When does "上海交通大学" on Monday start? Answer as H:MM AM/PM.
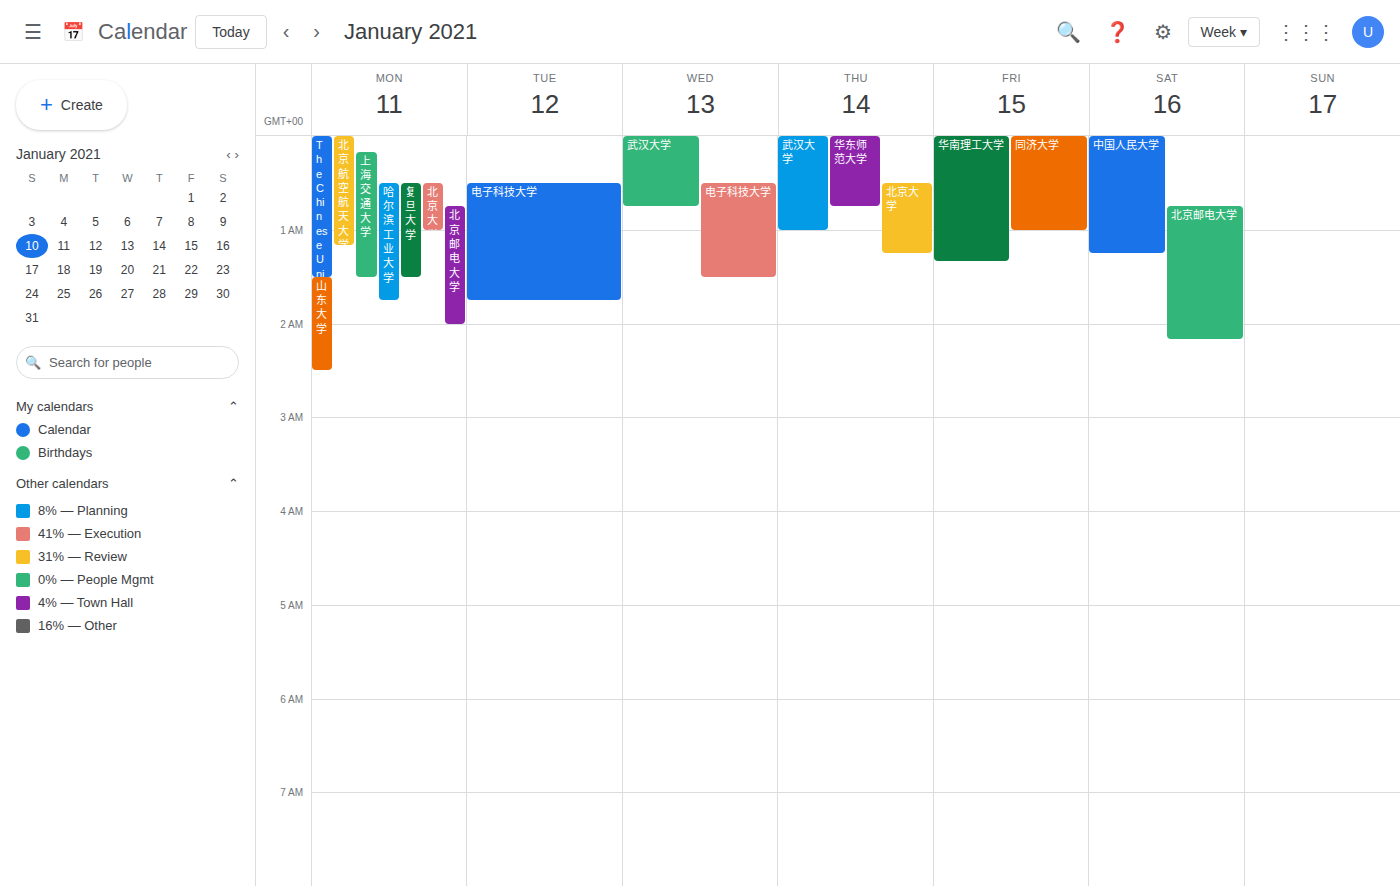
12:10 AM